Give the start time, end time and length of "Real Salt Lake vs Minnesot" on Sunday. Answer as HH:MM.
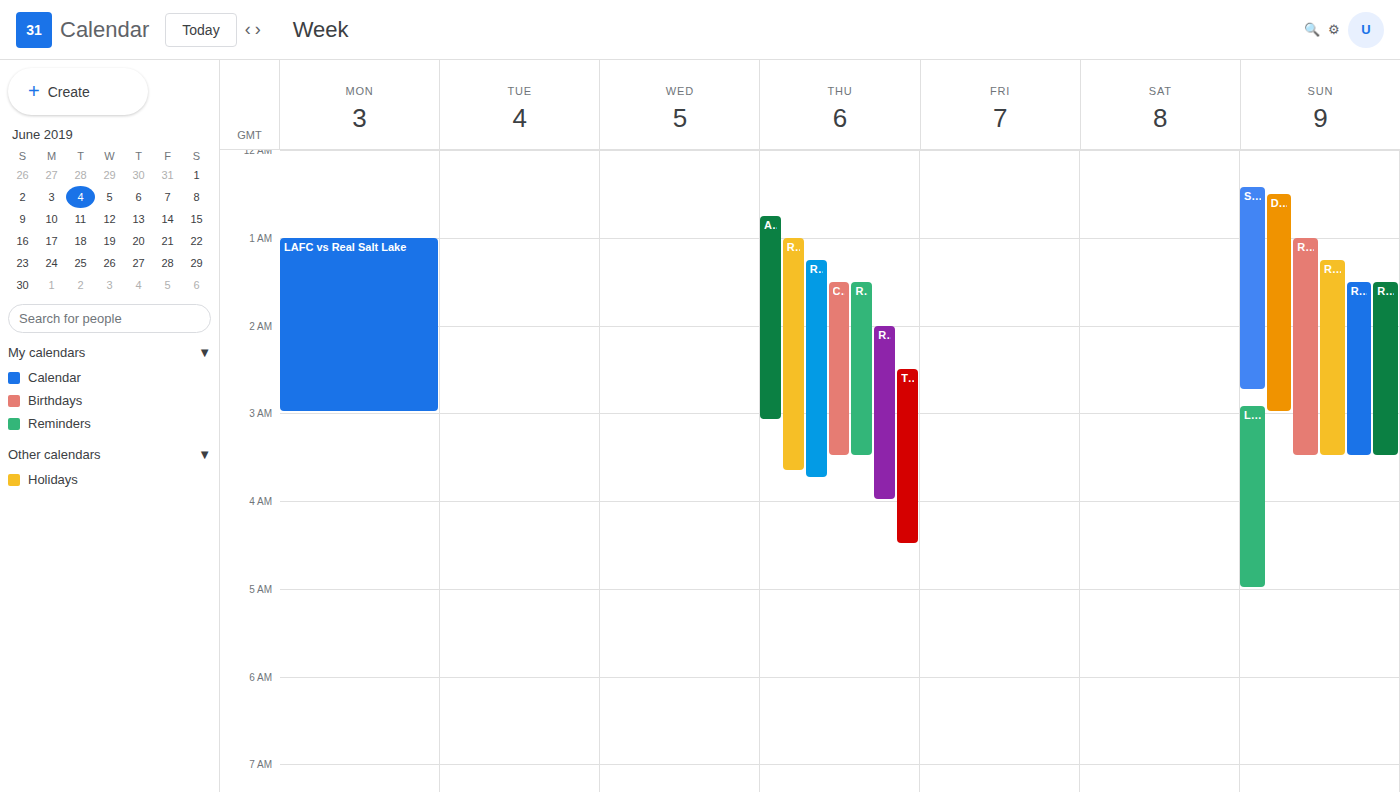
01:00 to 03:30, 2 hours 30 minutes